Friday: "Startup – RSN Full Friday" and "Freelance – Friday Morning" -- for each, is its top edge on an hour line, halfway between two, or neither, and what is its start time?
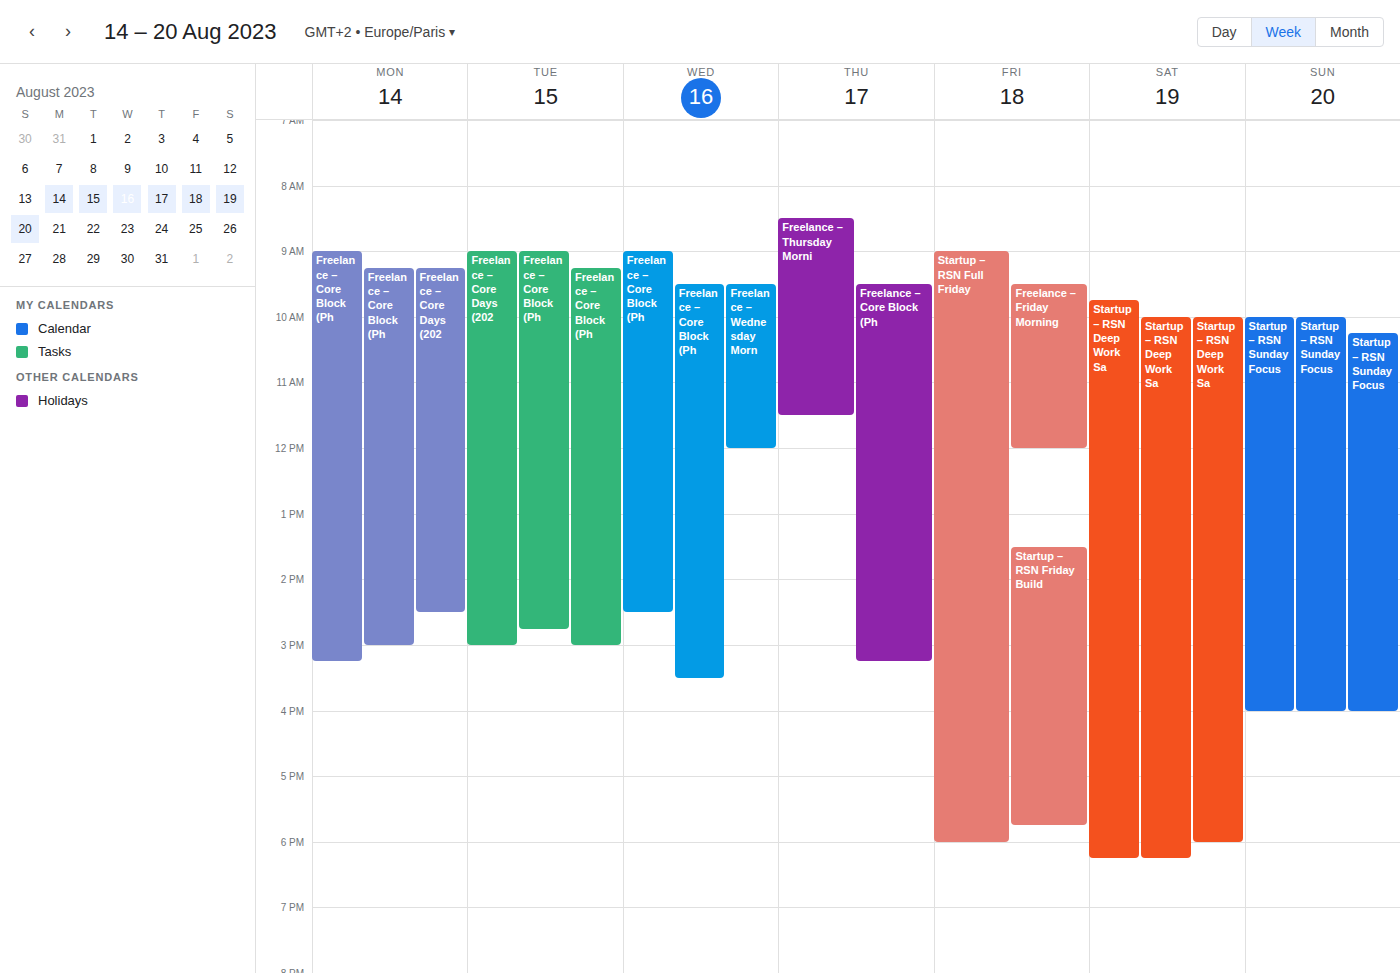
"Startup – RSN Full Friday": 9:00 AM, exactly on the 9 AM line. "Freelance – Friday Morning": 9:30 AM, halfway between the 9 AM and 10 AM lines.